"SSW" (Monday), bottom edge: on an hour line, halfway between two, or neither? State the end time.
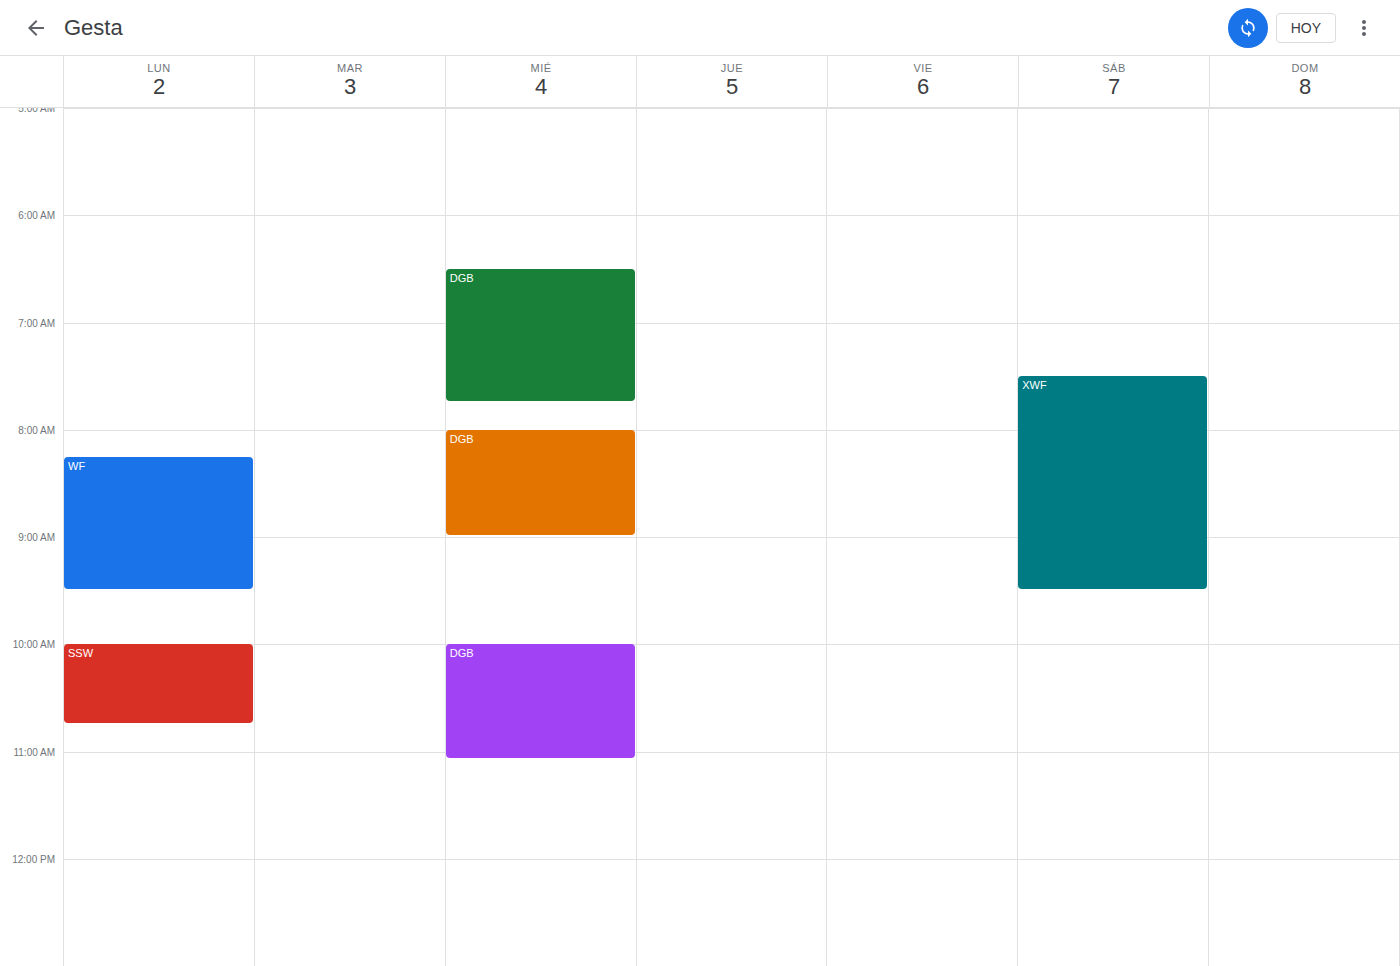
10:45 AM -- neither: three quarters of the way from the 10 AM line to the 11 AM line.